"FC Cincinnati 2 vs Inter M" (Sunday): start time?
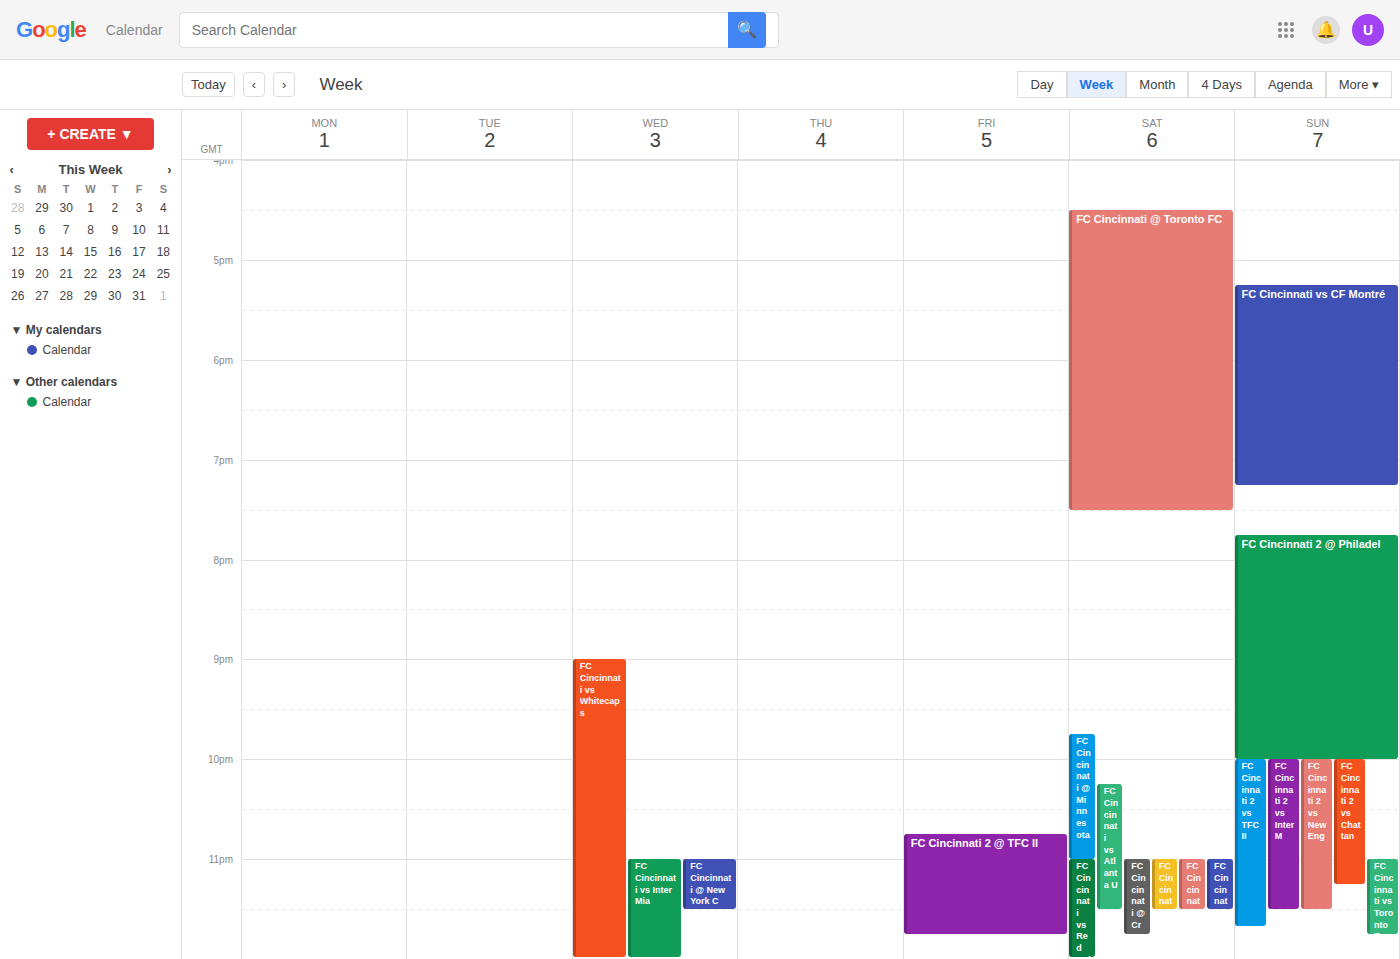
10:00 PM